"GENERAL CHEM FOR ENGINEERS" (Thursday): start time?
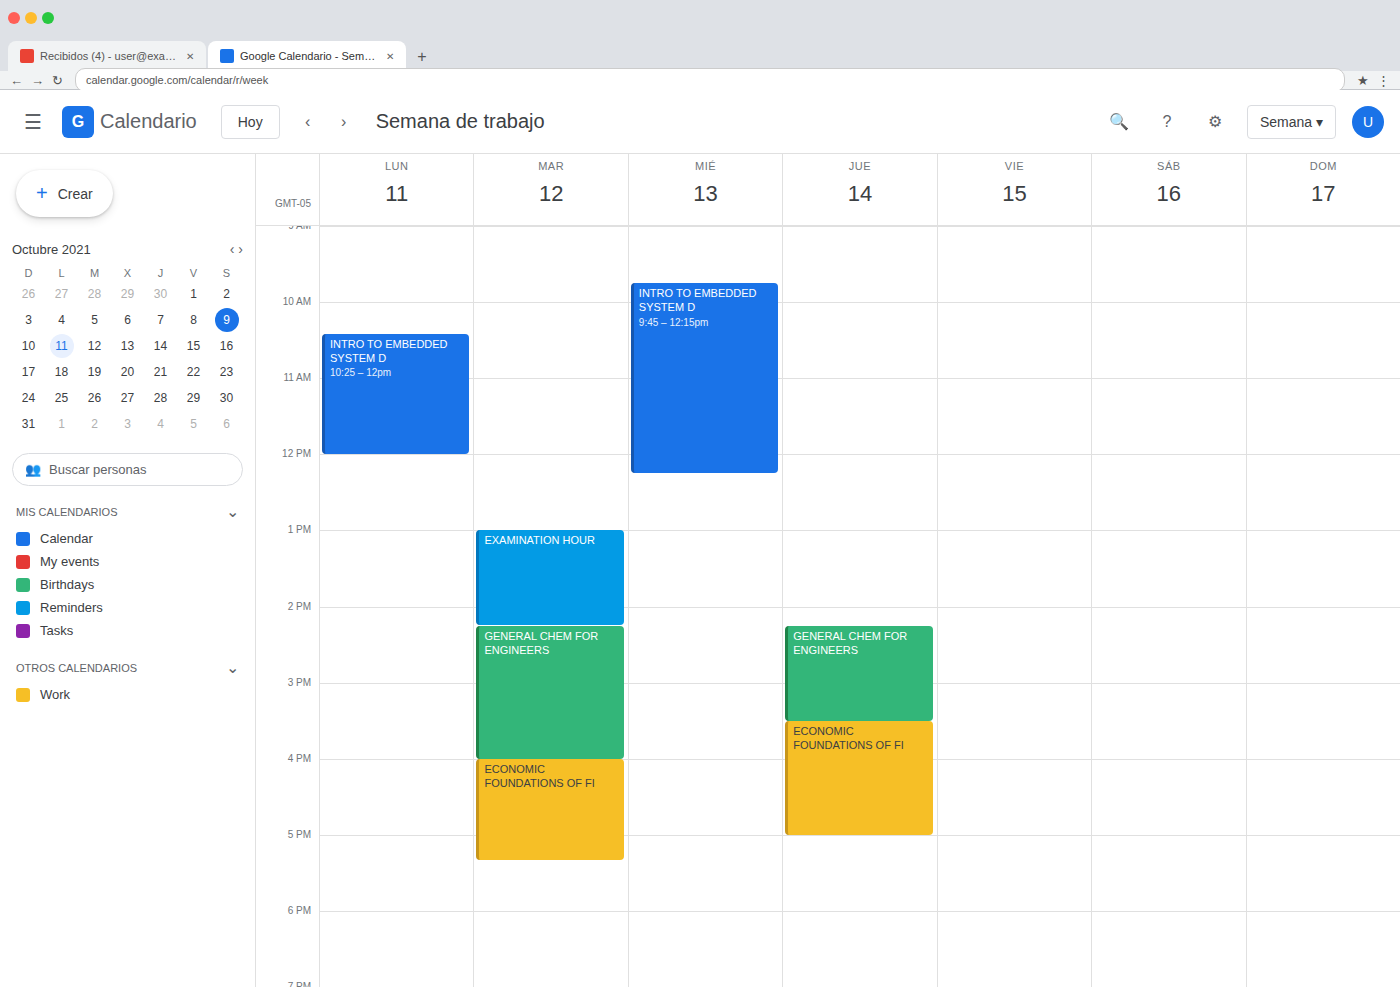
14:15